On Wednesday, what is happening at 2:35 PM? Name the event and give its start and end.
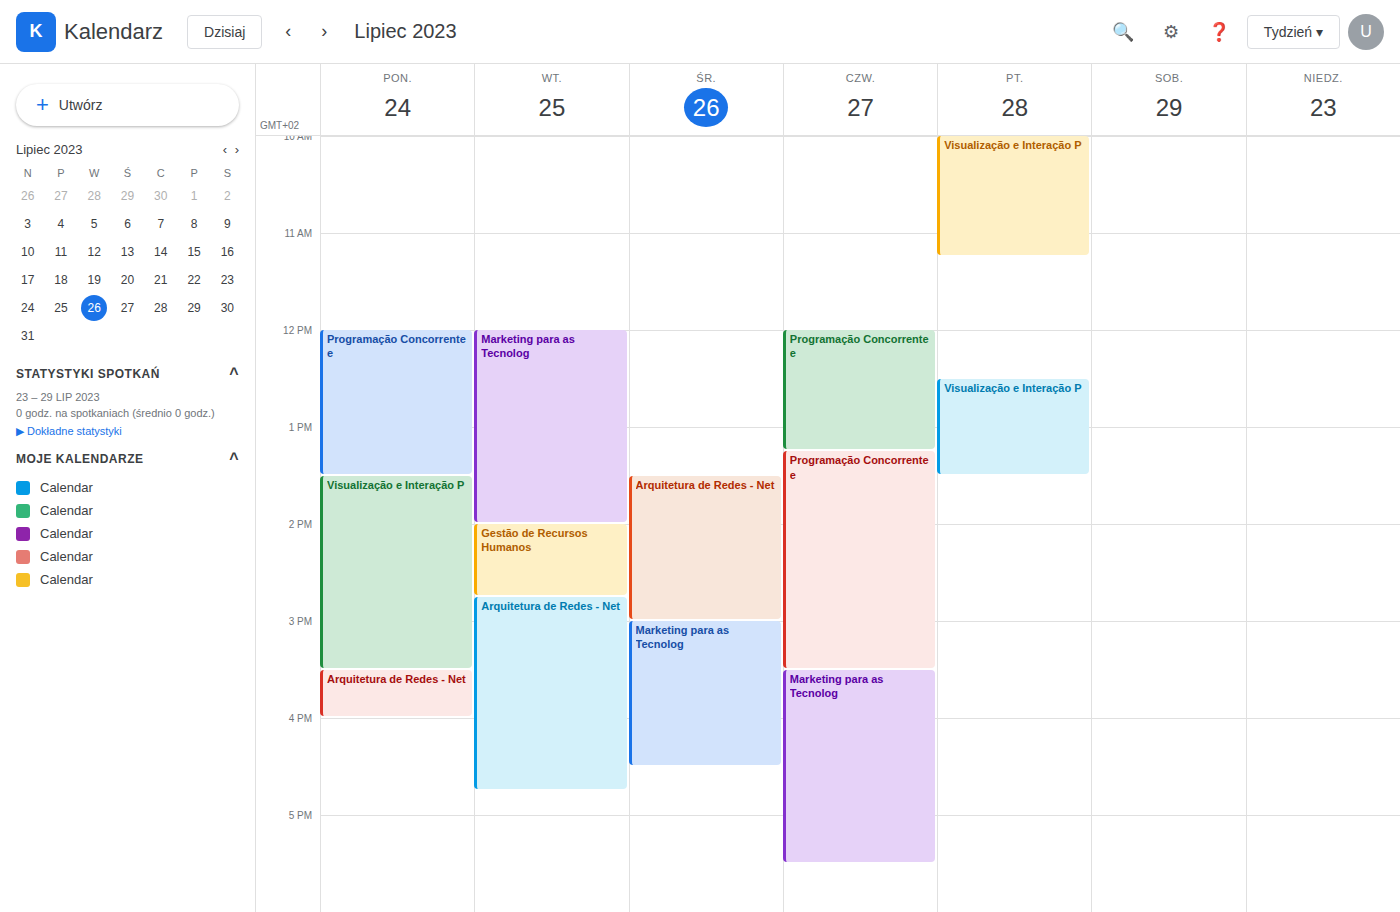
"Arquitetura de Redes - Net", 1:30 PM to 3:00 PM